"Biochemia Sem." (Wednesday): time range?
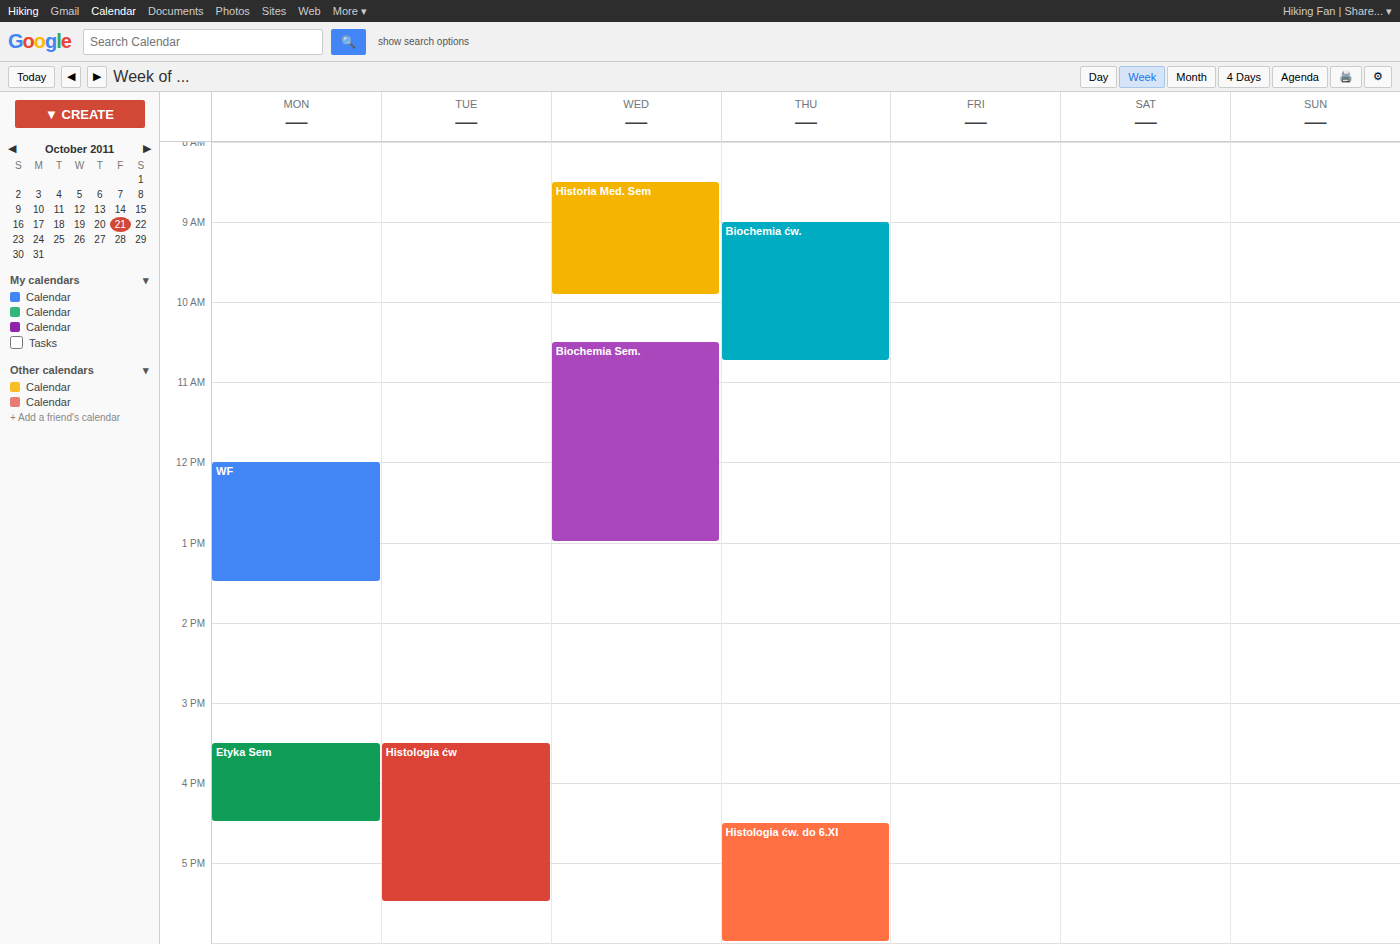
10:30 AM to 1:00 PM